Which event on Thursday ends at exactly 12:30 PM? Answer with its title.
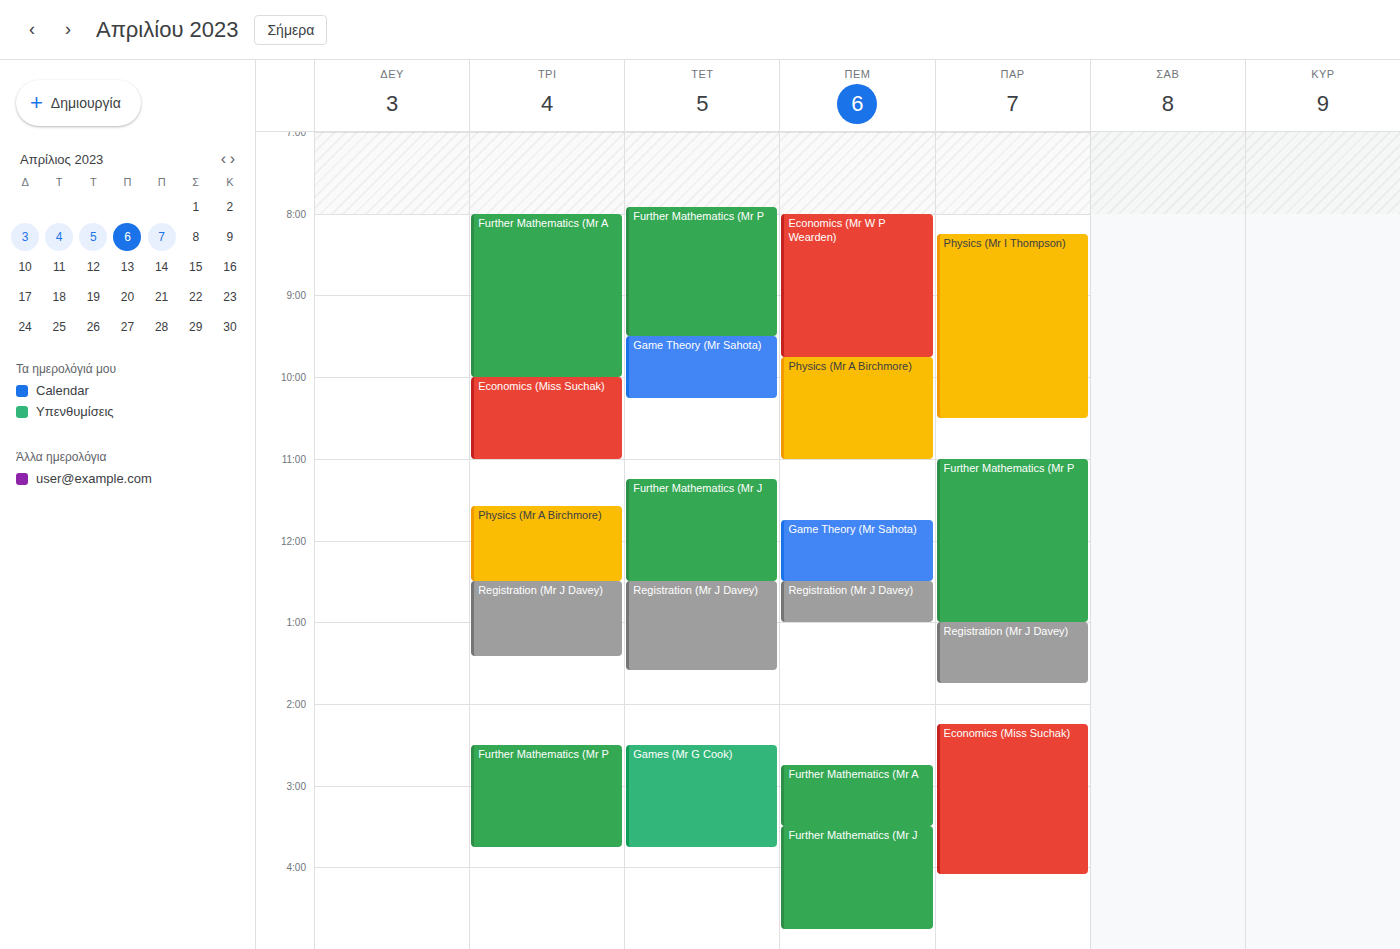
"Game Theory (Mr Sahota)"